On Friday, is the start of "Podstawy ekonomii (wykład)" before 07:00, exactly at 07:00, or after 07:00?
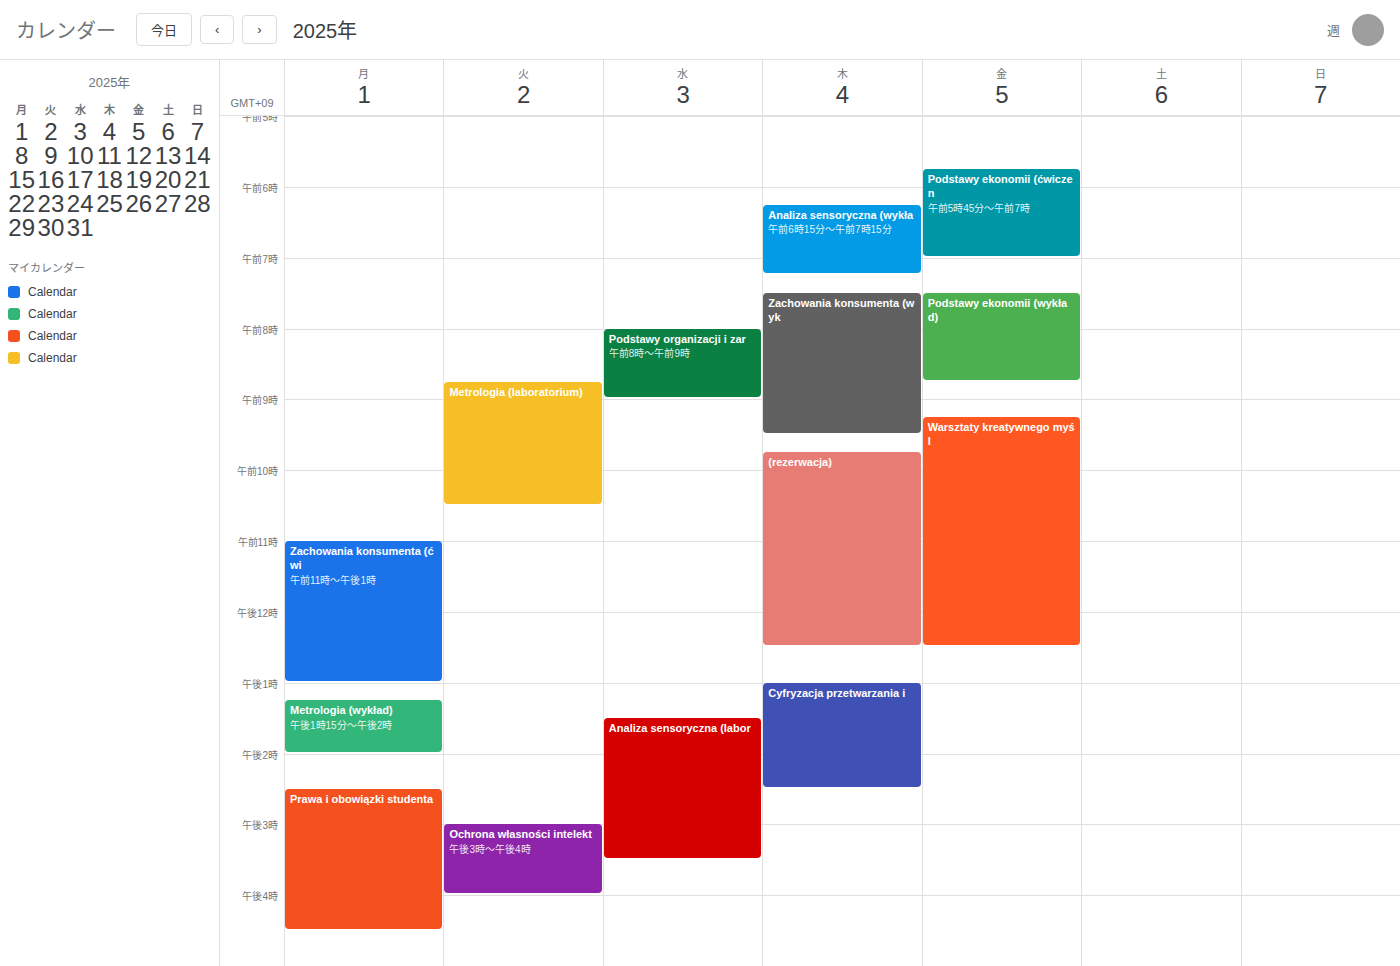
07:30 -- after 07:00, 30 minutes below the 07:00 line.